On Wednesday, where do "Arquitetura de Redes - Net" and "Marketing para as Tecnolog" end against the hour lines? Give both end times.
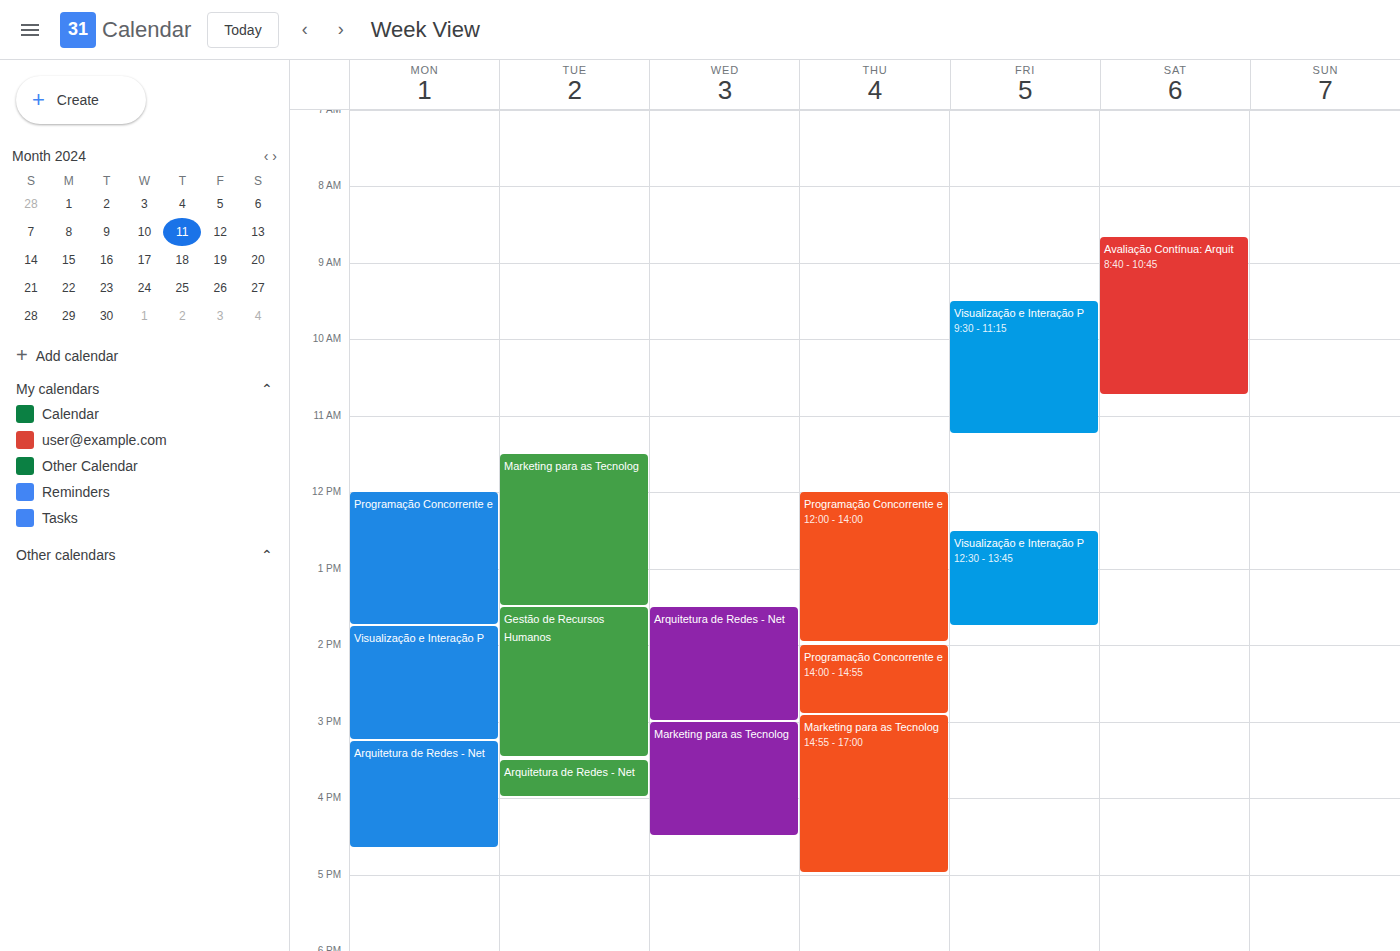
"Arquitetura de Redes - Net": 15:00, exactly on the 15:00 line. "Marketing para as Tecnolog": 16:30, halfway between the 16:00 and 17:00 lines.